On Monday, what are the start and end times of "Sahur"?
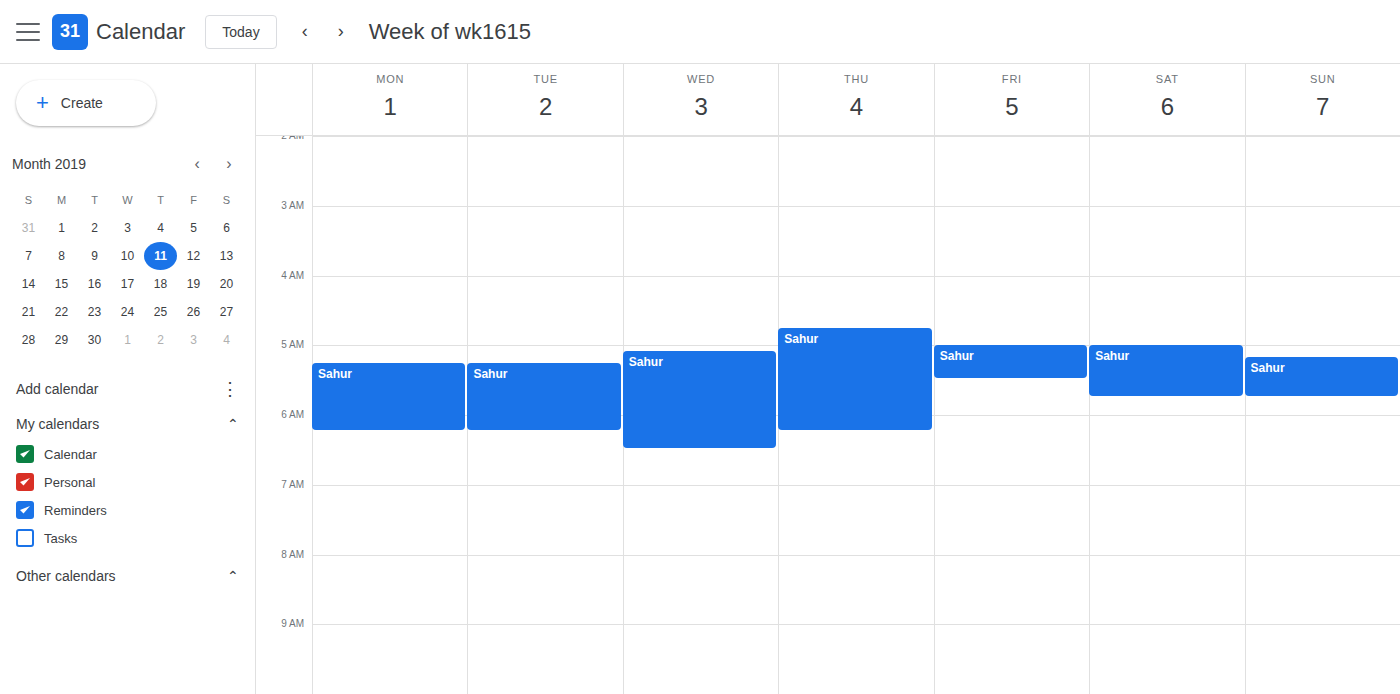
5:15 AM to 6:15 AM